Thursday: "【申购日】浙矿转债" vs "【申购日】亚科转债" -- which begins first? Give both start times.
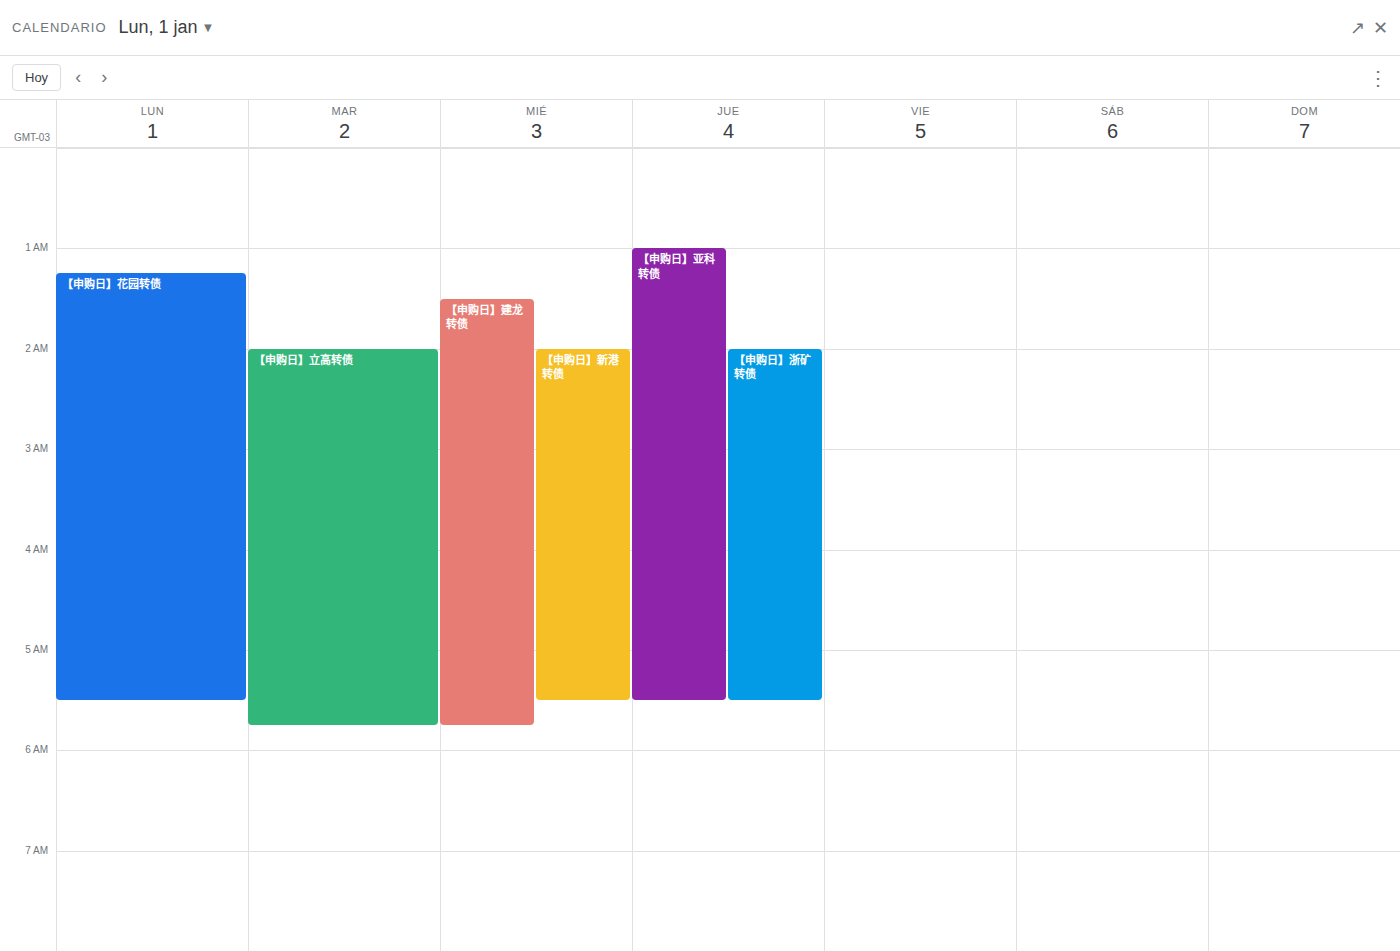
"【申购日】亚科转债" 1:00 AM; "【申购日】浙矿转债" 2:00 AM.